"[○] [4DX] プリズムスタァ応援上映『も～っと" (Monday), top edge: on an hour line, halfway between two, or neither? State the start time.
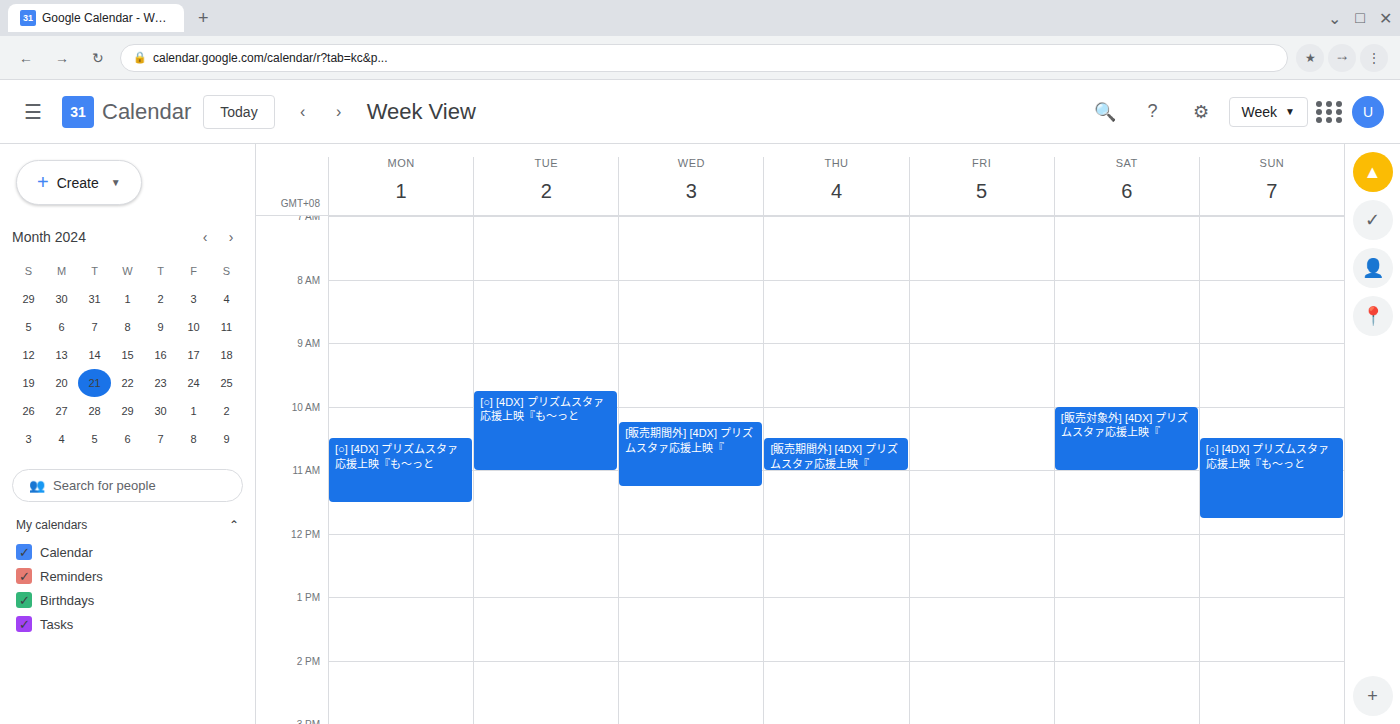
10:30 AM -- halfway between the 10 AM and 11 AM lines.